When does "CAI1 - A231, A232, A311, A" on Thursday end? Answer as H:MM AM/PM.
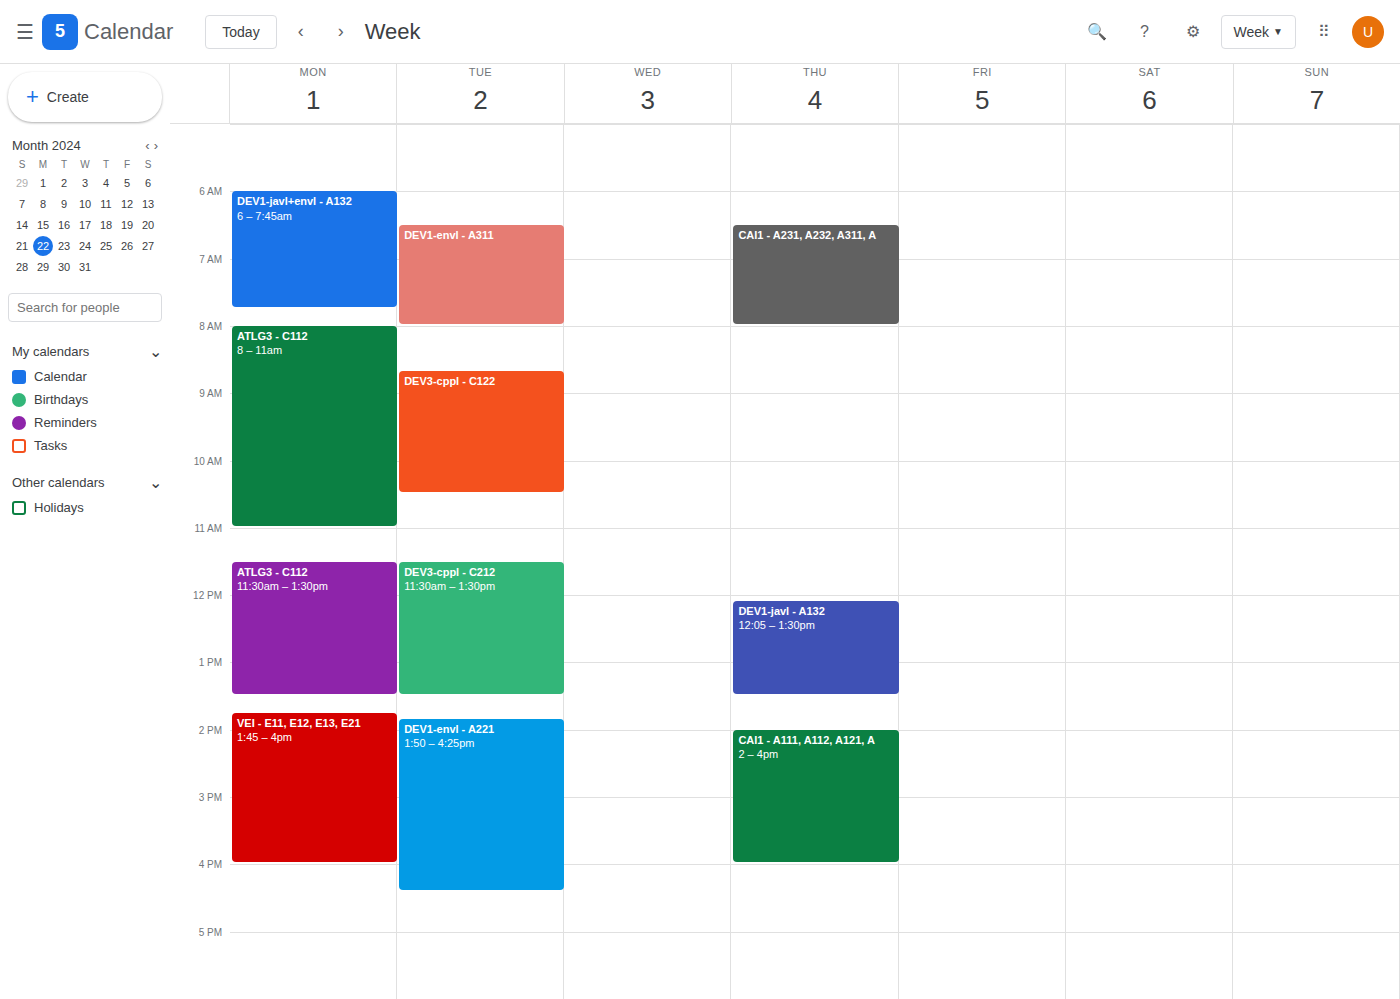
8:00 AM